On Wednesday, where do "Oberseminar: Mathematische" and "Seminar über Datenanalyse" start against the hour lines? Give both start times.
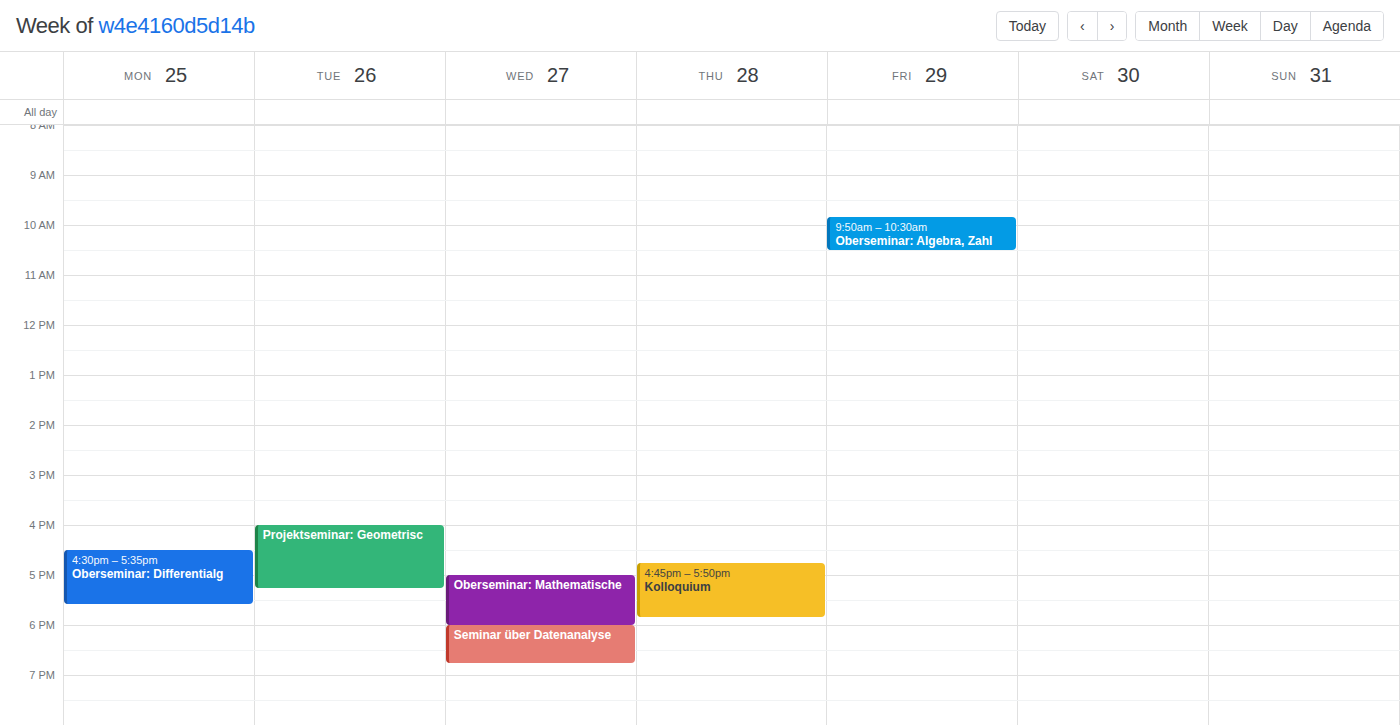
"Oberseminar: Mathematische": 5:00 PM, exactly on the 5 PM line. "Seminar über Datenanalyse": 6:00 PM, exactly on the 6 PM line.